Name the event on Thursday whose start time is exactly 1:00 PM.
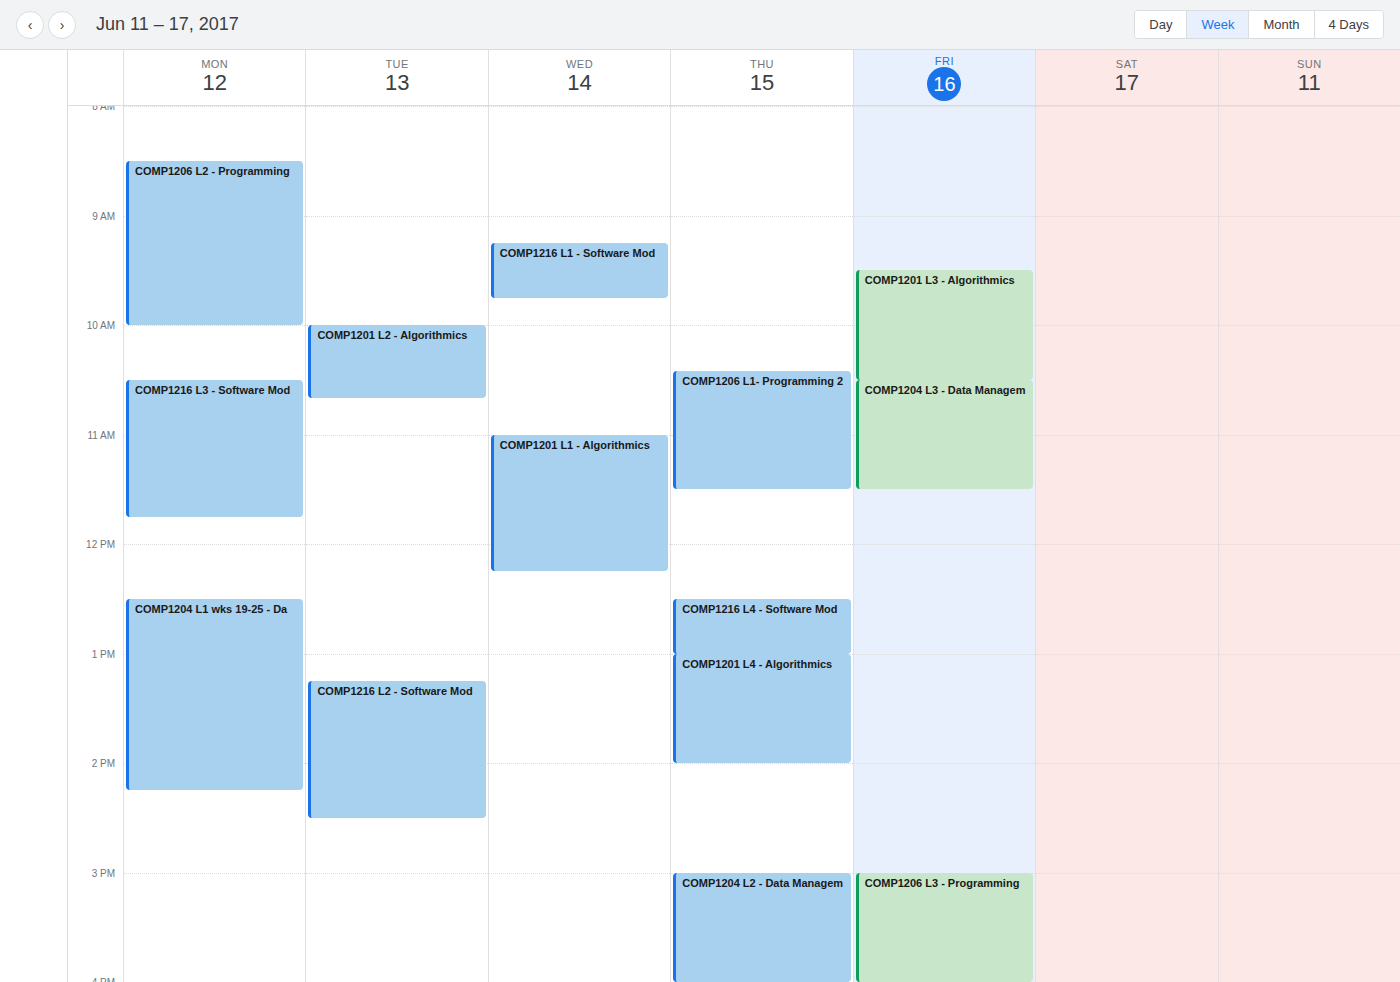
"COMP1201 L4 - Algorithmics"